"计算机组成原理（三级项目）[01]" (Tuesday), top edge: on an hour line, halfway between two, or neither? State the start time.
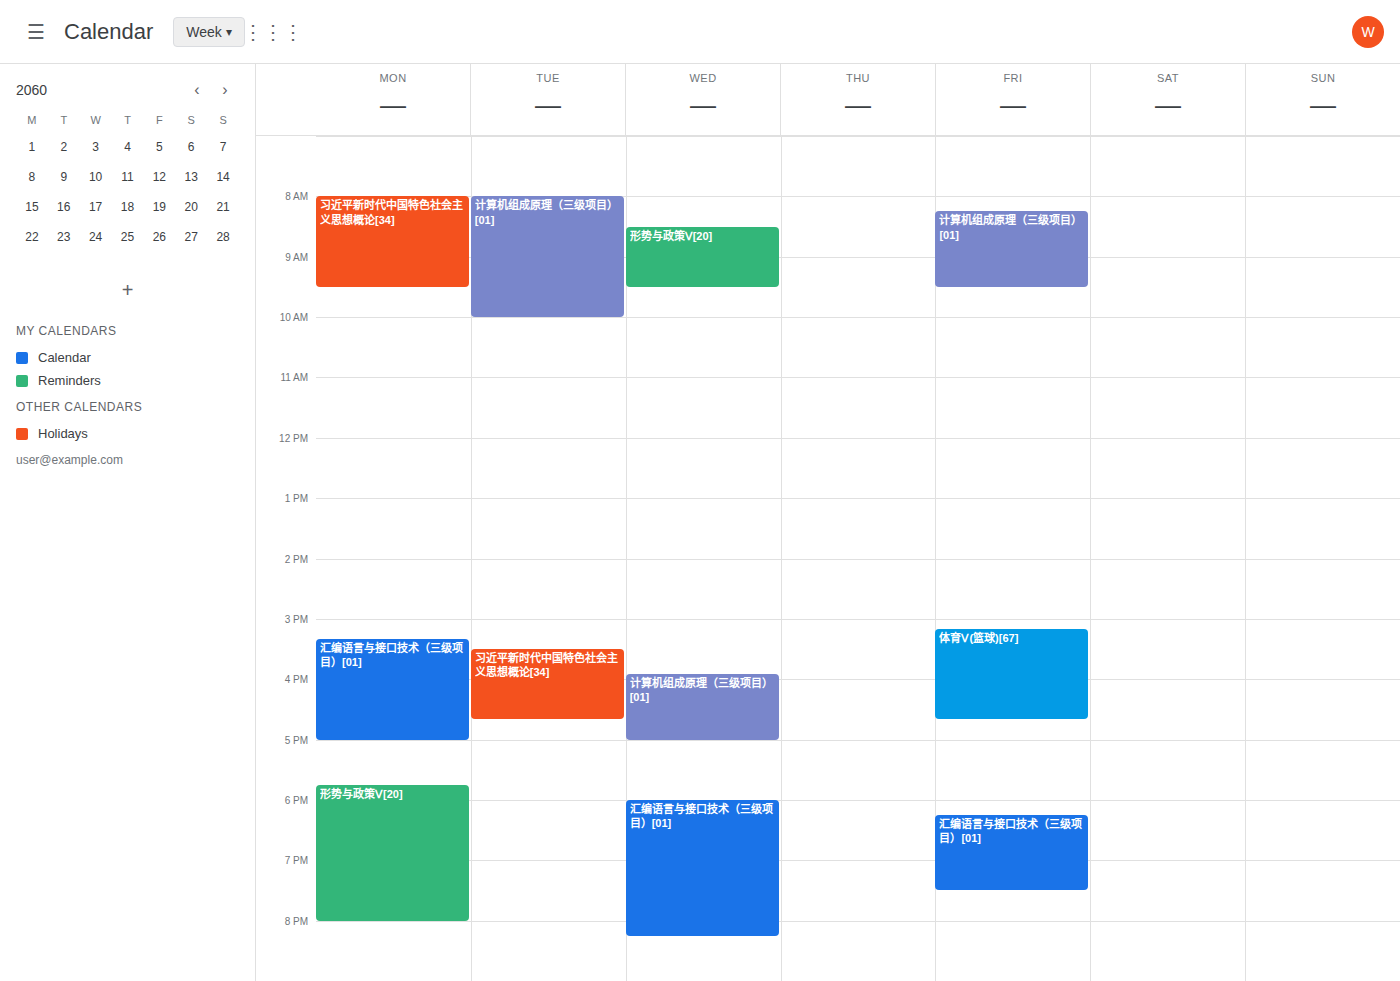
8:00 AM -- exactly on the 8 AM line.